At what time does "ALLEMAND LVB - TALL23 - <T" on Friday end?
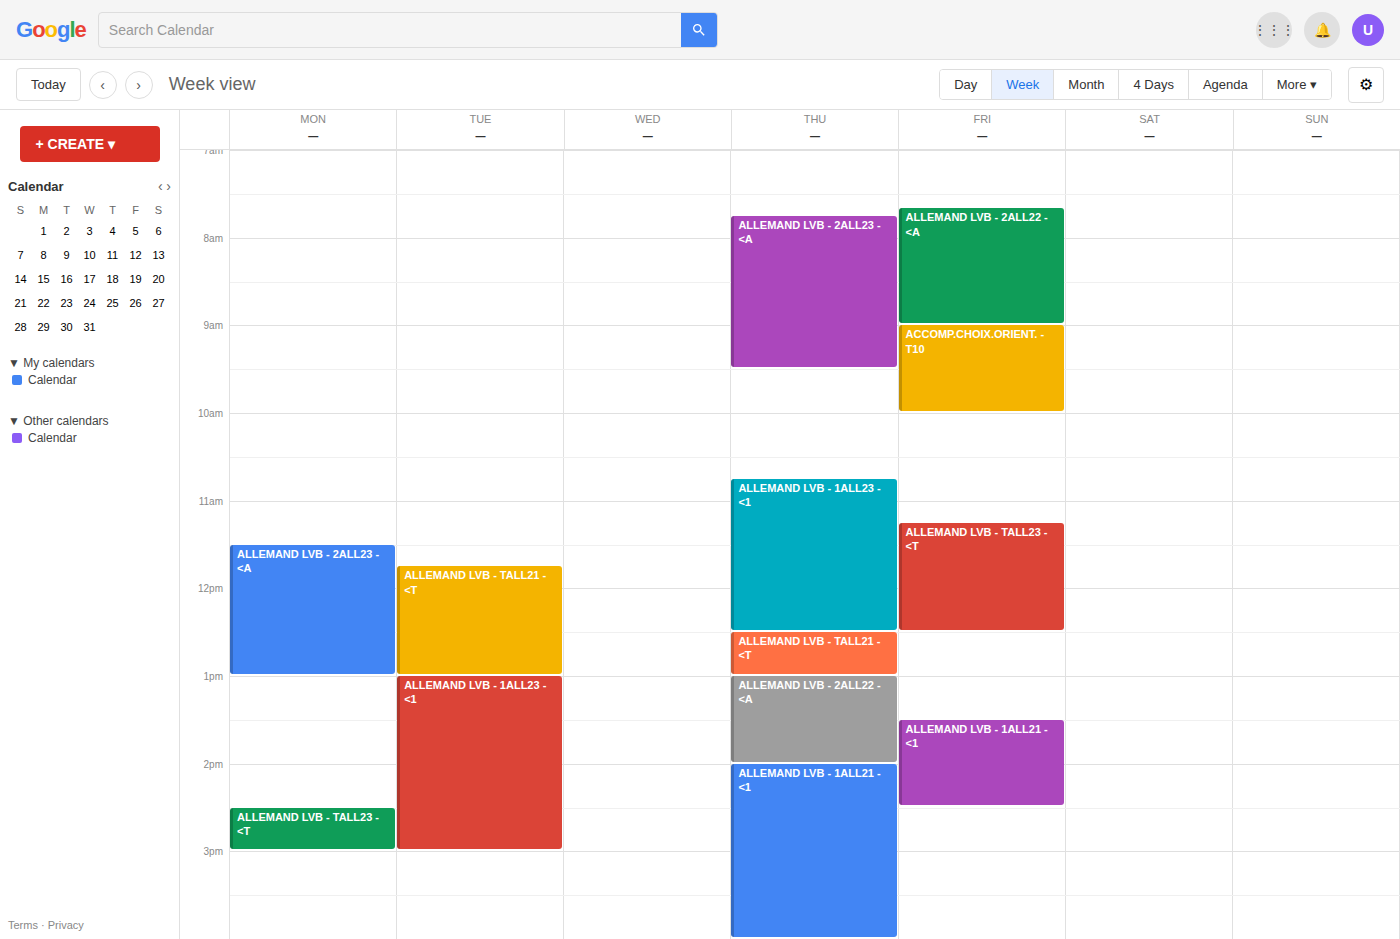
12:30 PM